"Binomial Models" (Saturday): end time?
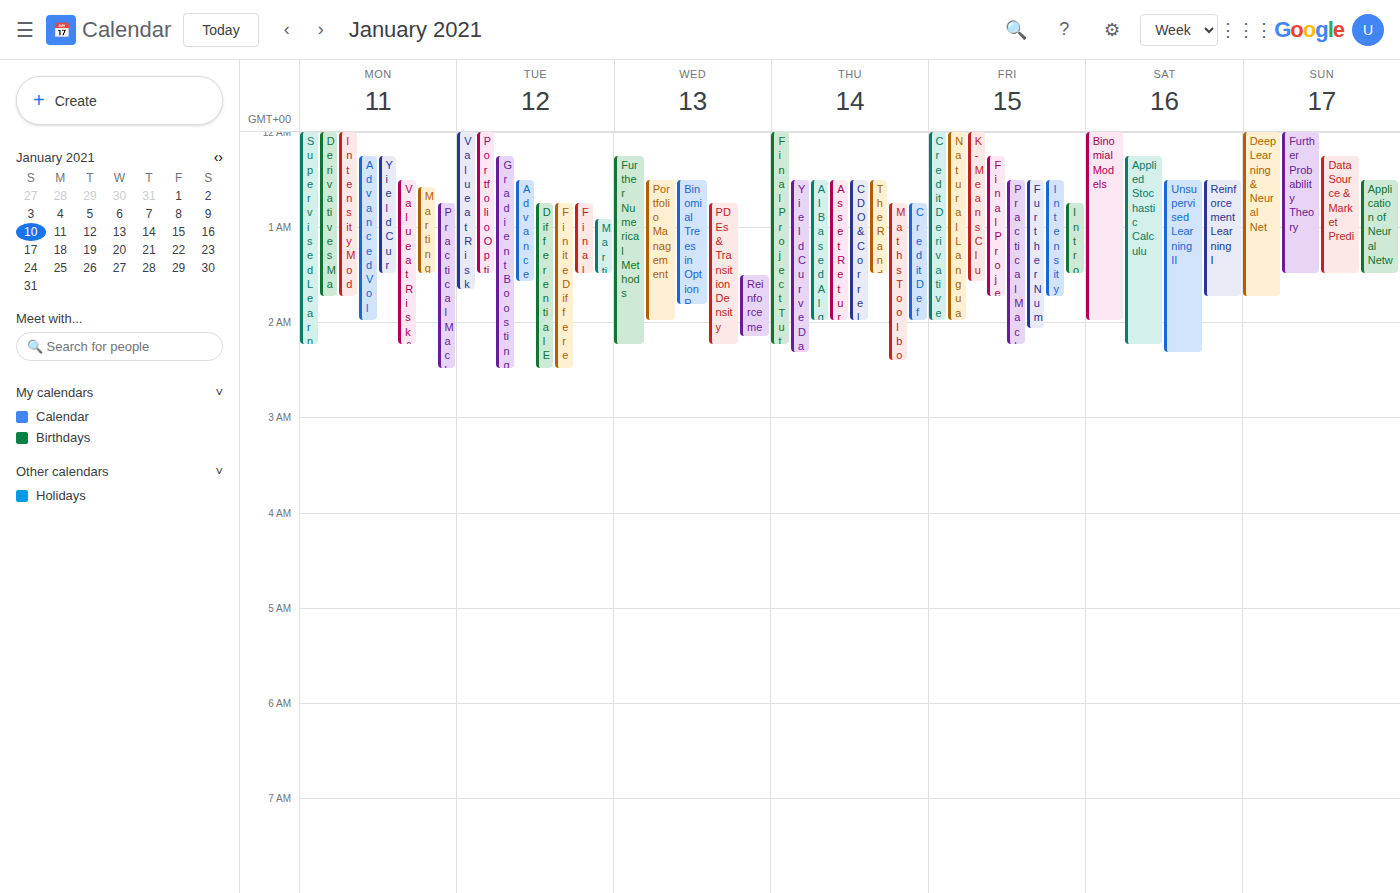
2:00 AM